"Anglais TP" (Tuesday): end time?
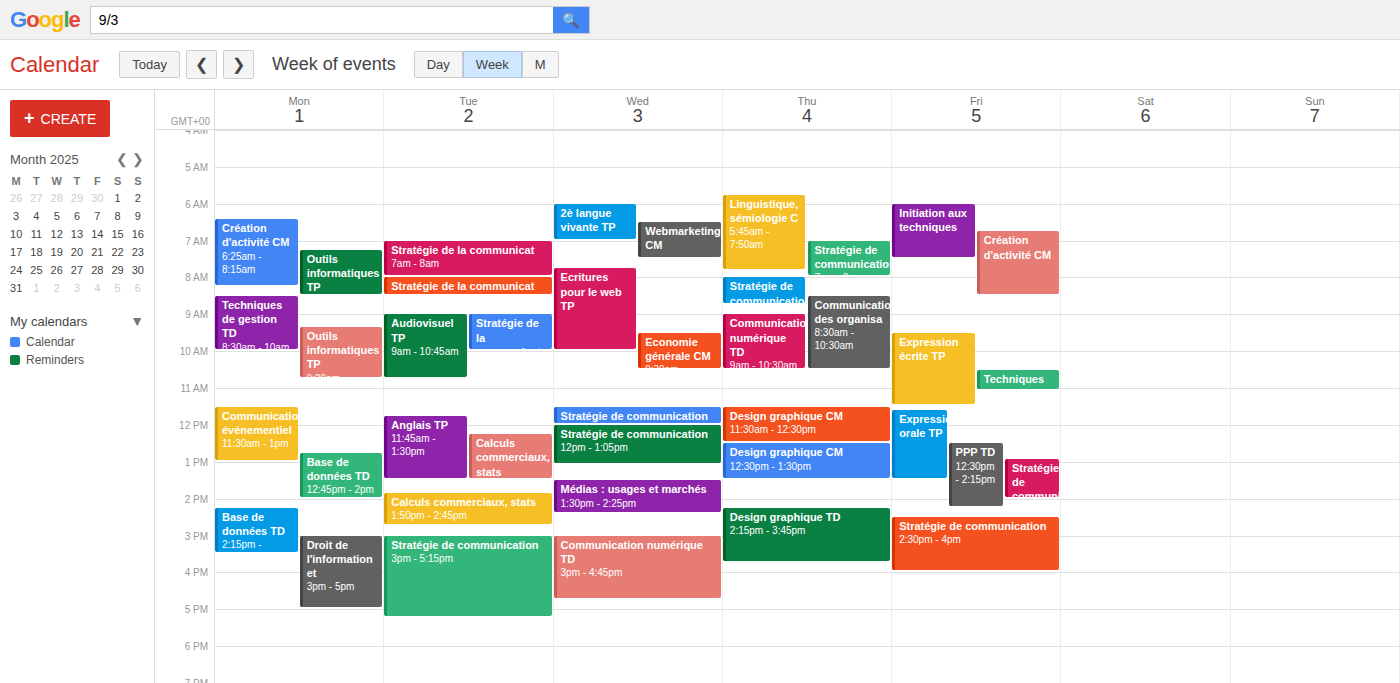
1:30 PM